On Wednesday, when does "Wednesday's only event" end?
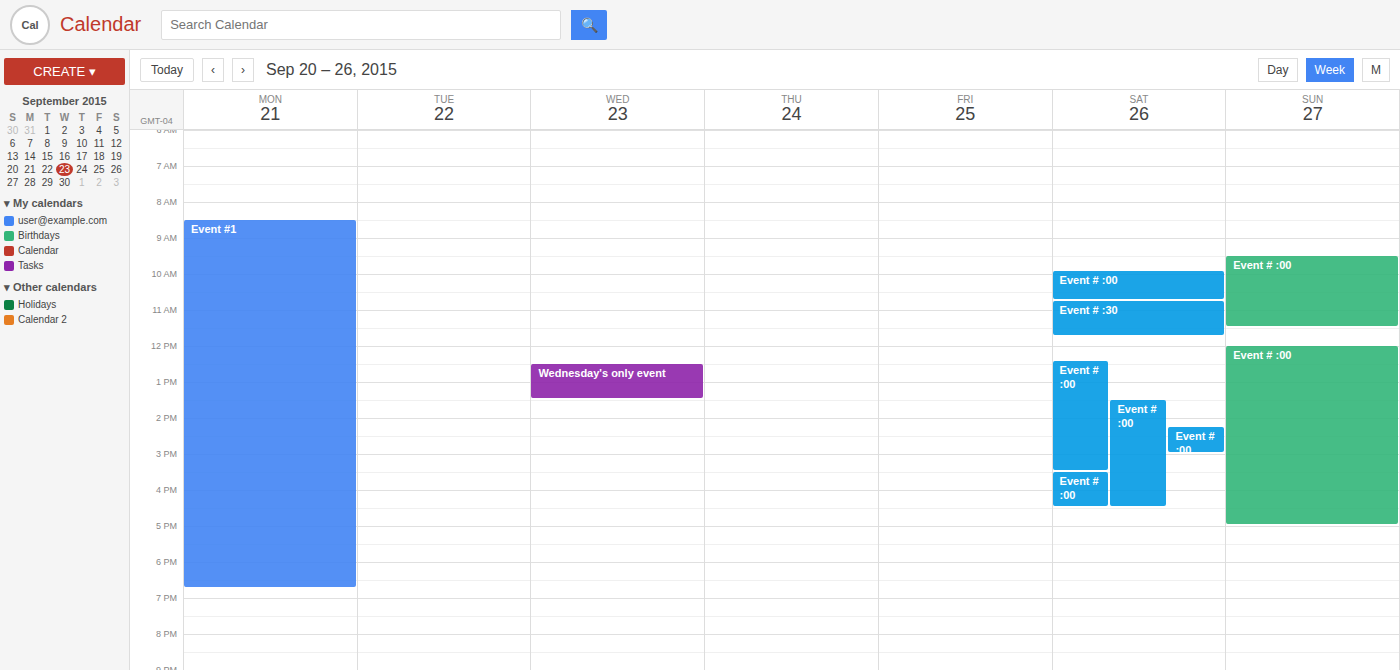
13:30